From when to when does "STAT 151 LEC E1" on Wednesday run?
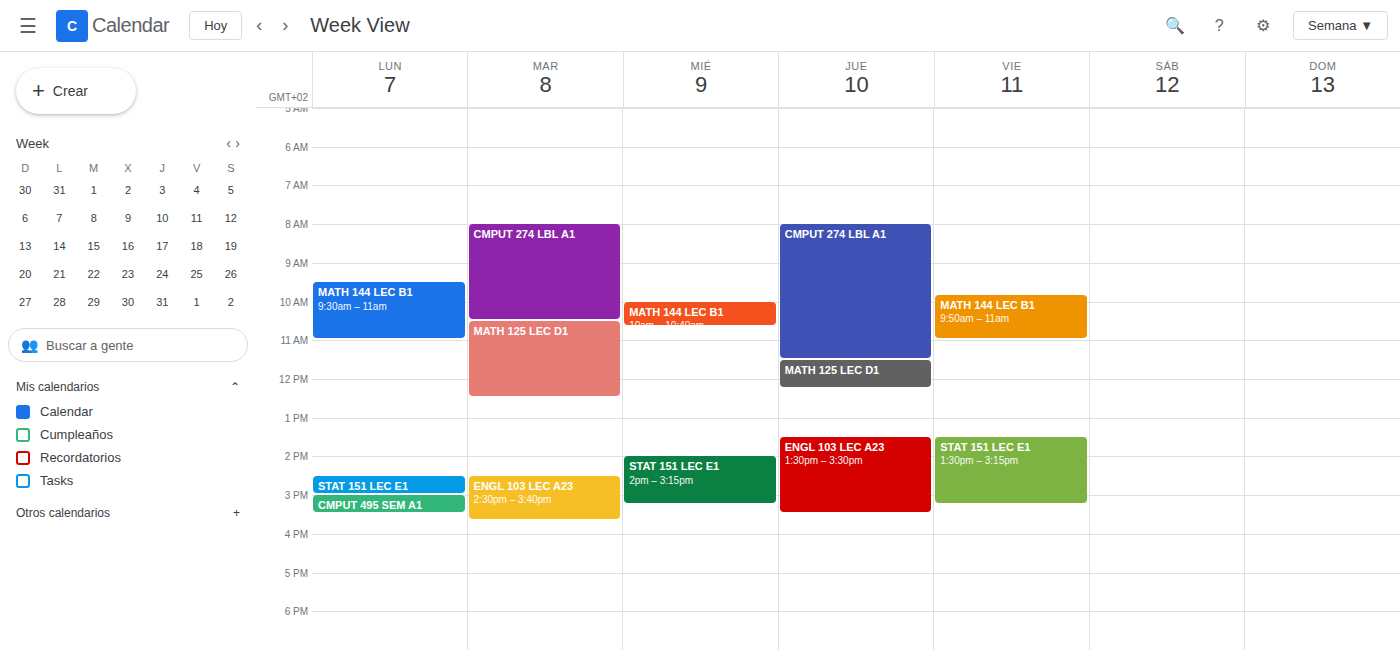
2:00 PM to 3:15 PM